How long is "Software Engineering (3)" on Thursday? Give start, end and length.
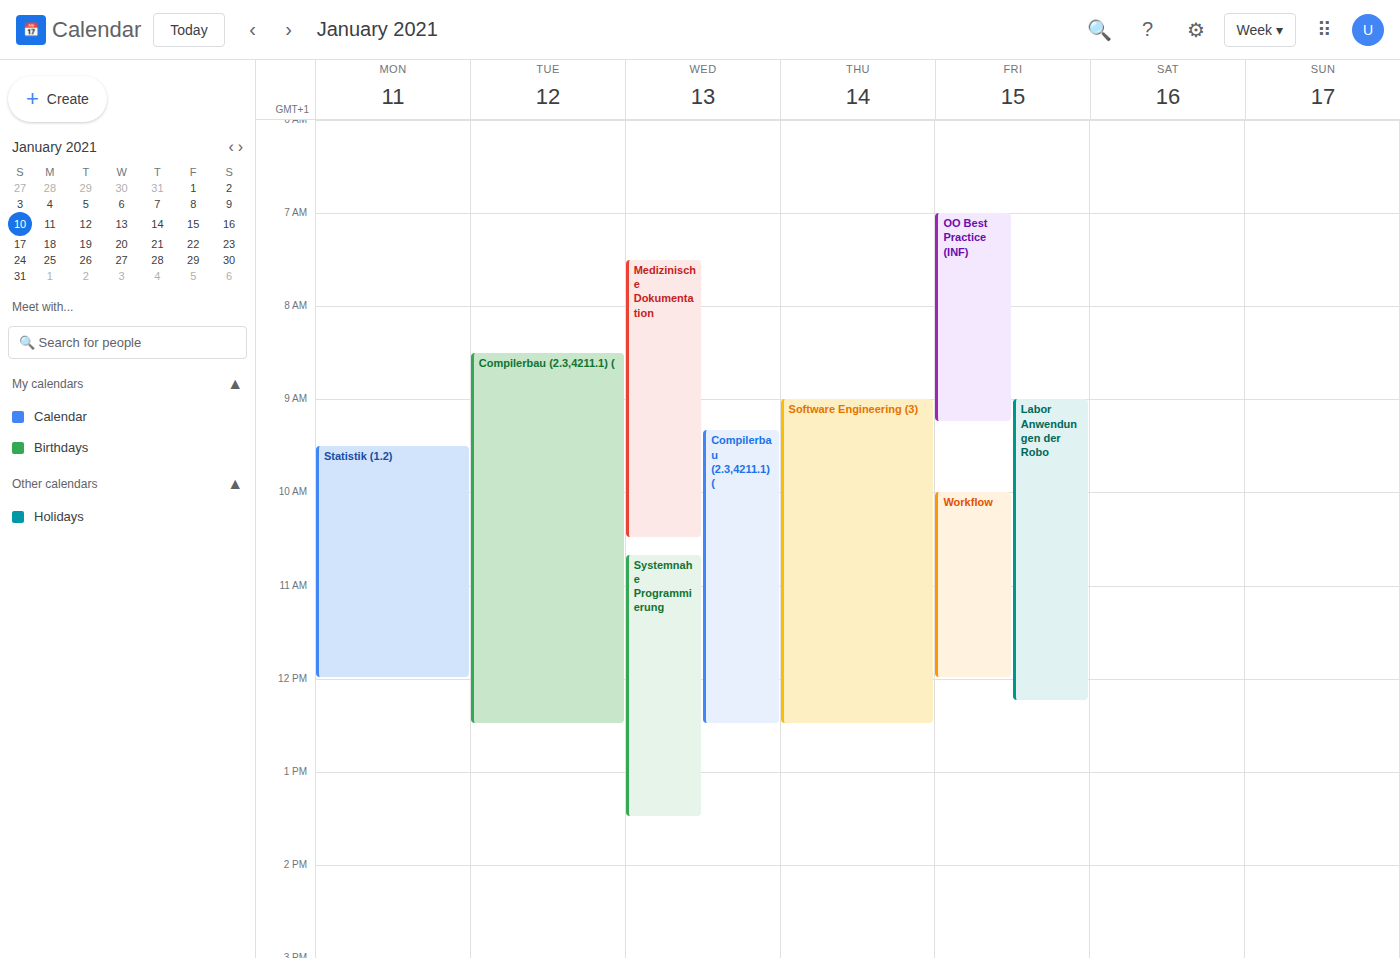
9:00 AM to 12:30 PM, 3 hours 30 minutes